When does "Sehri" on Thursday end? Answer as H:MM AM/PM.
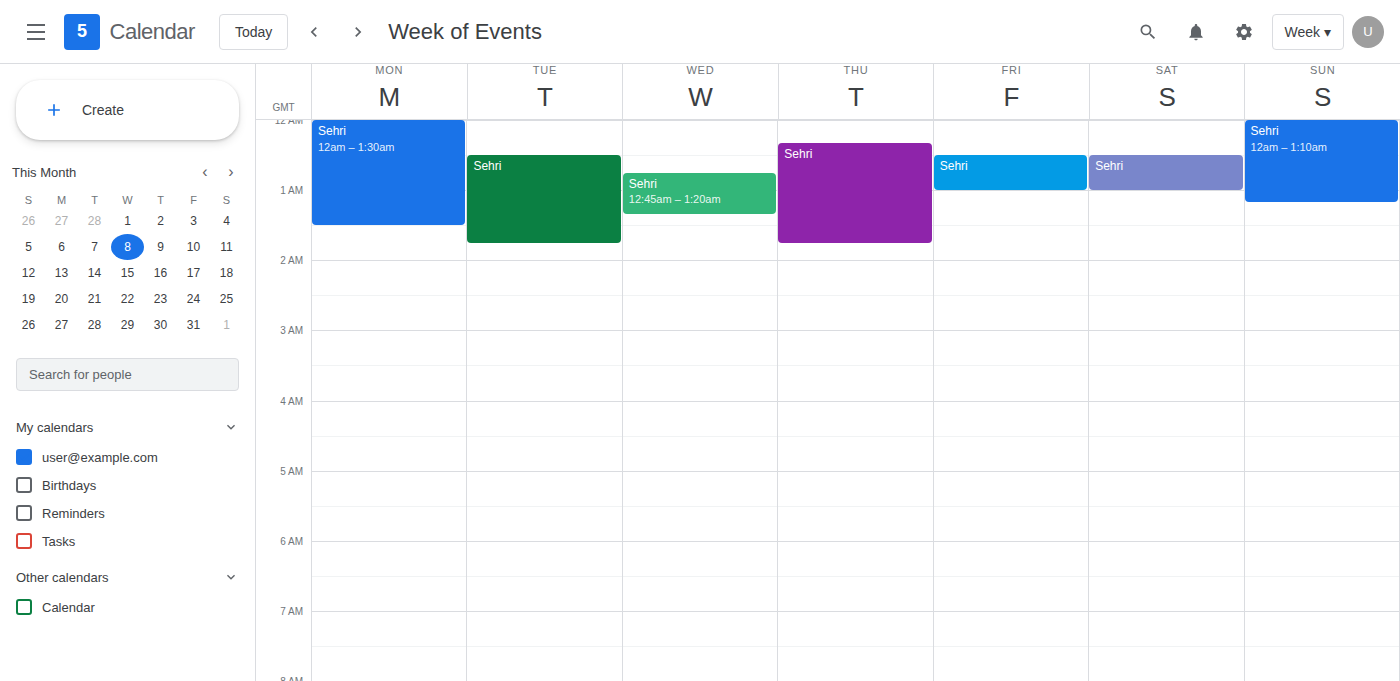
1:45 AM